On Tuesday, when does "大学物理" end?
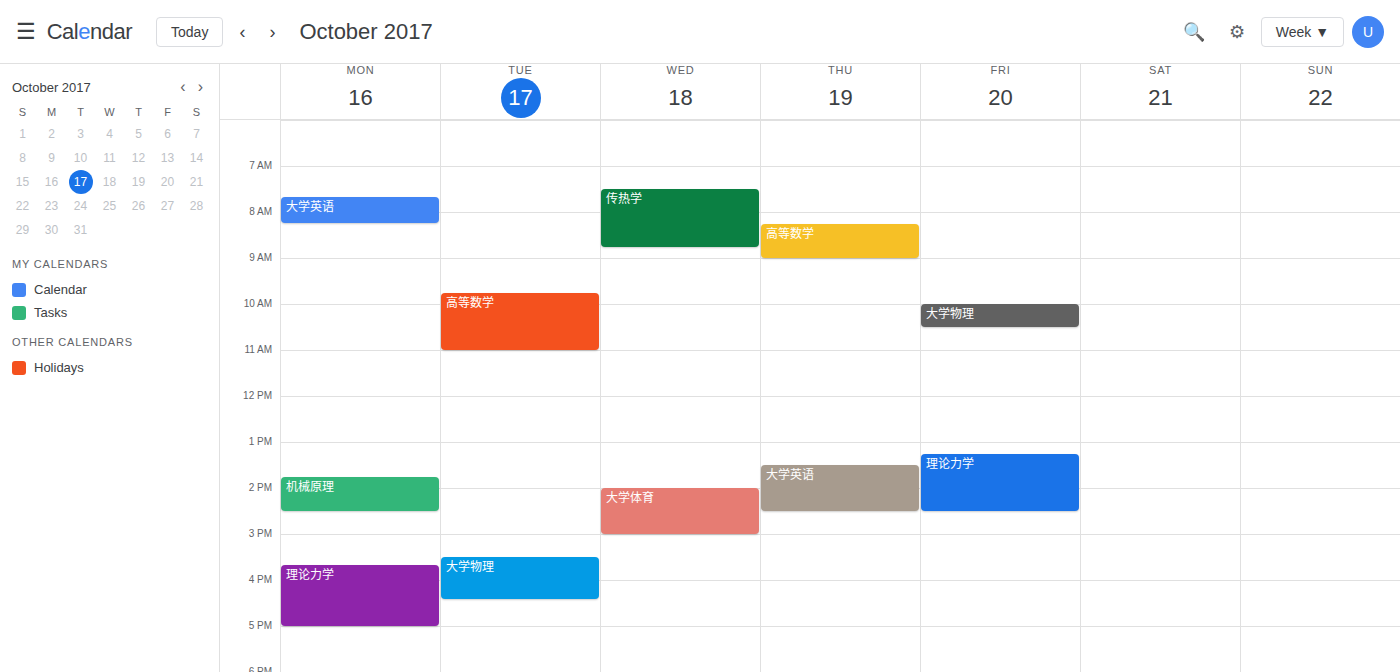
4:25 PM